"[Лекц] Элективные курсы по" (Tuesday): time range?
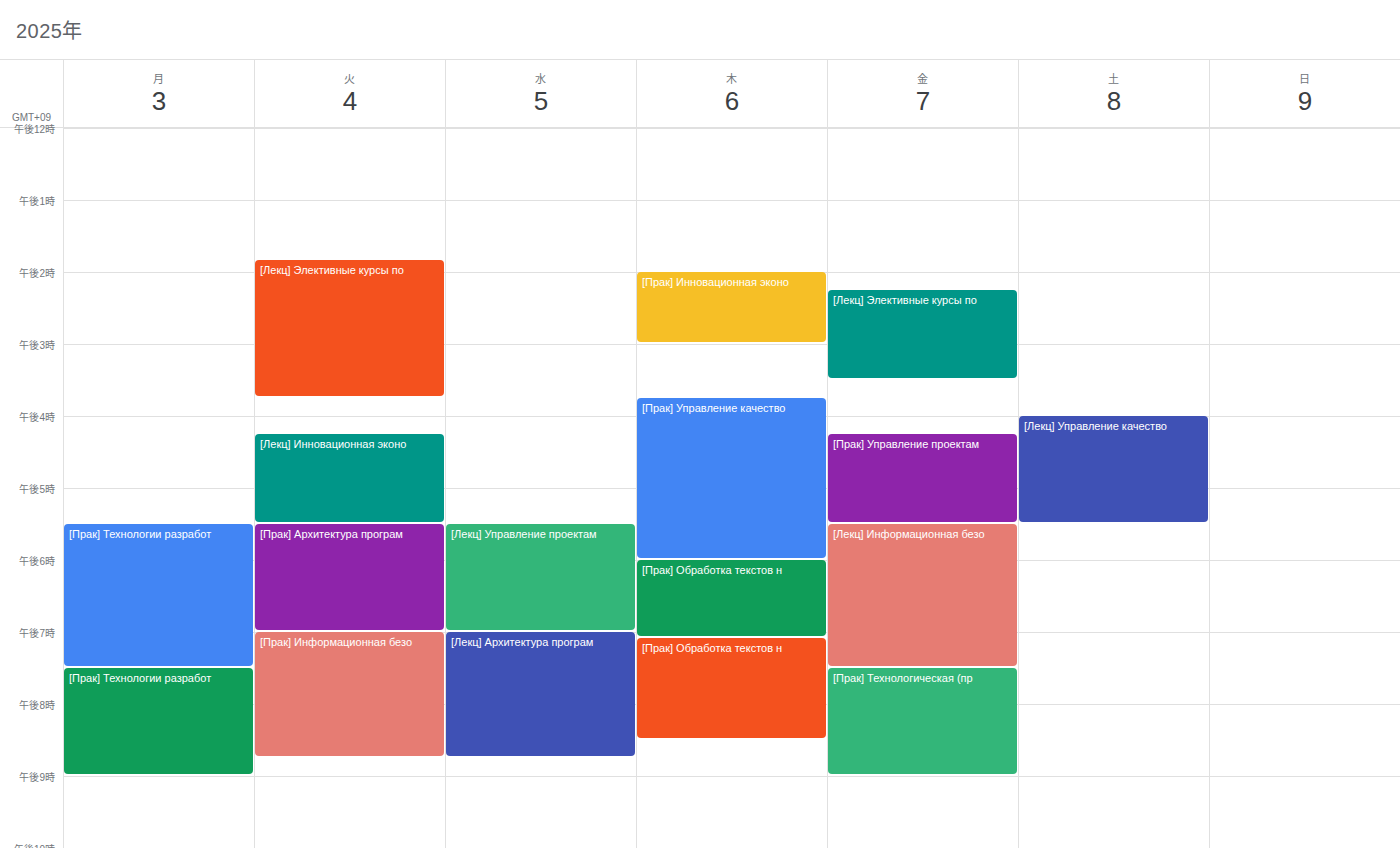
13:50 to 15:45